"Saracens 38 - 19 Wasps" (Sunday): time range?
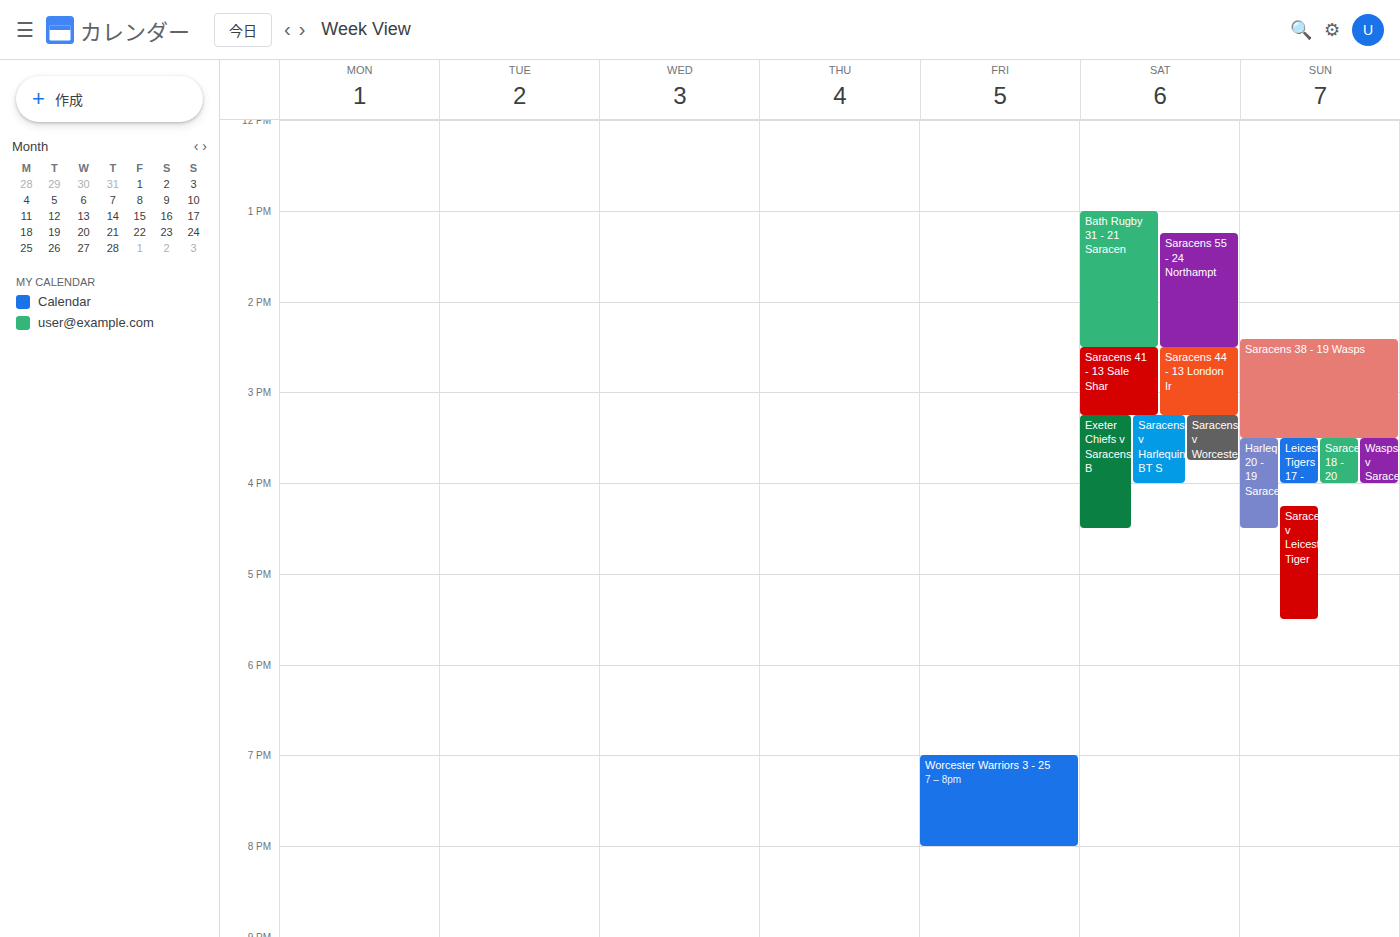
2:25 PM to 3:30 PM